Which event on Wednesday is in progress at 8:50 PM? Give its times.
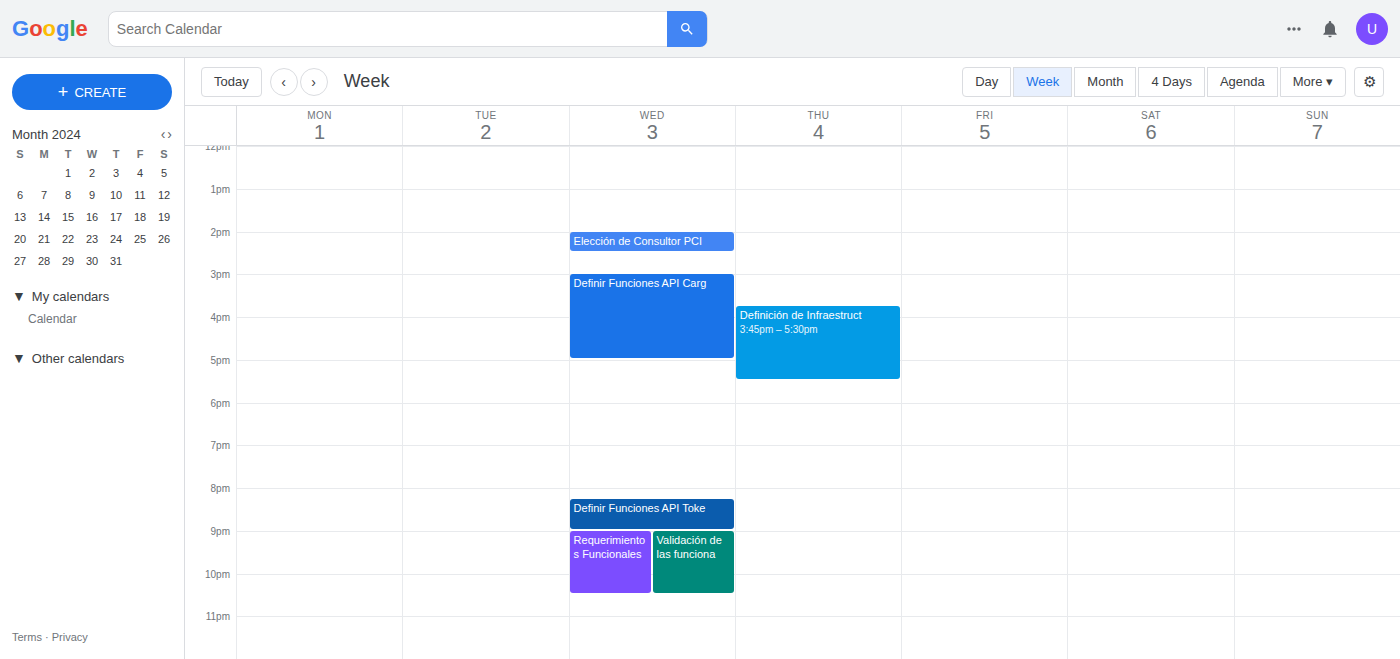
"Definir Funciones API Toke", 8:15 PM to 9:00 PM